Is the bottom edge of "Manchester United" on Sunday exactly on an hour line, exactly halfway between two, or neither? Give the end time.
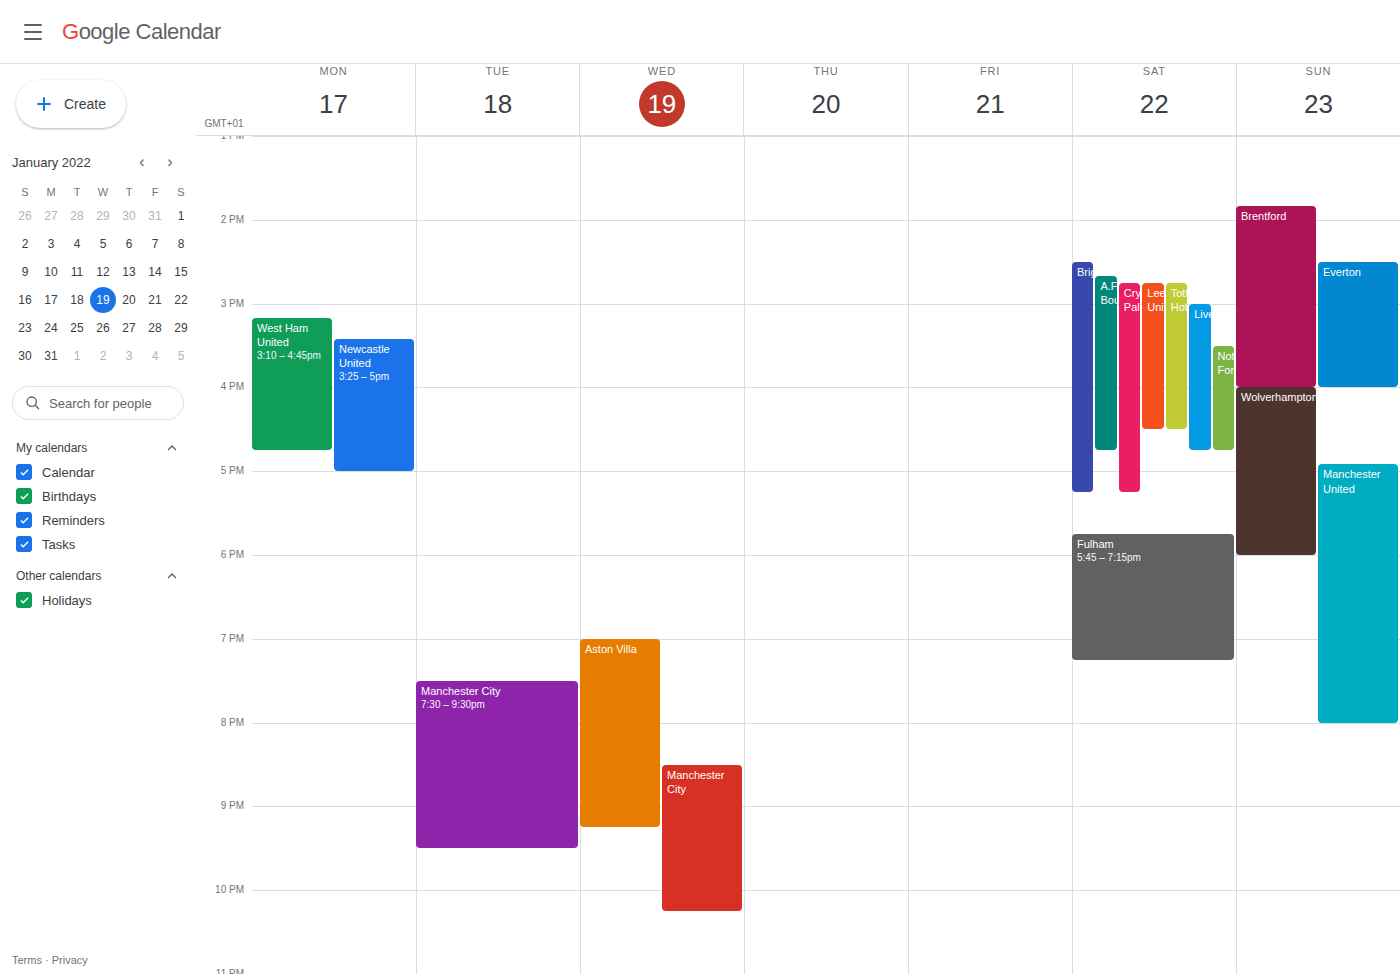
8:00 PM -- exactly on the 8 PM line.